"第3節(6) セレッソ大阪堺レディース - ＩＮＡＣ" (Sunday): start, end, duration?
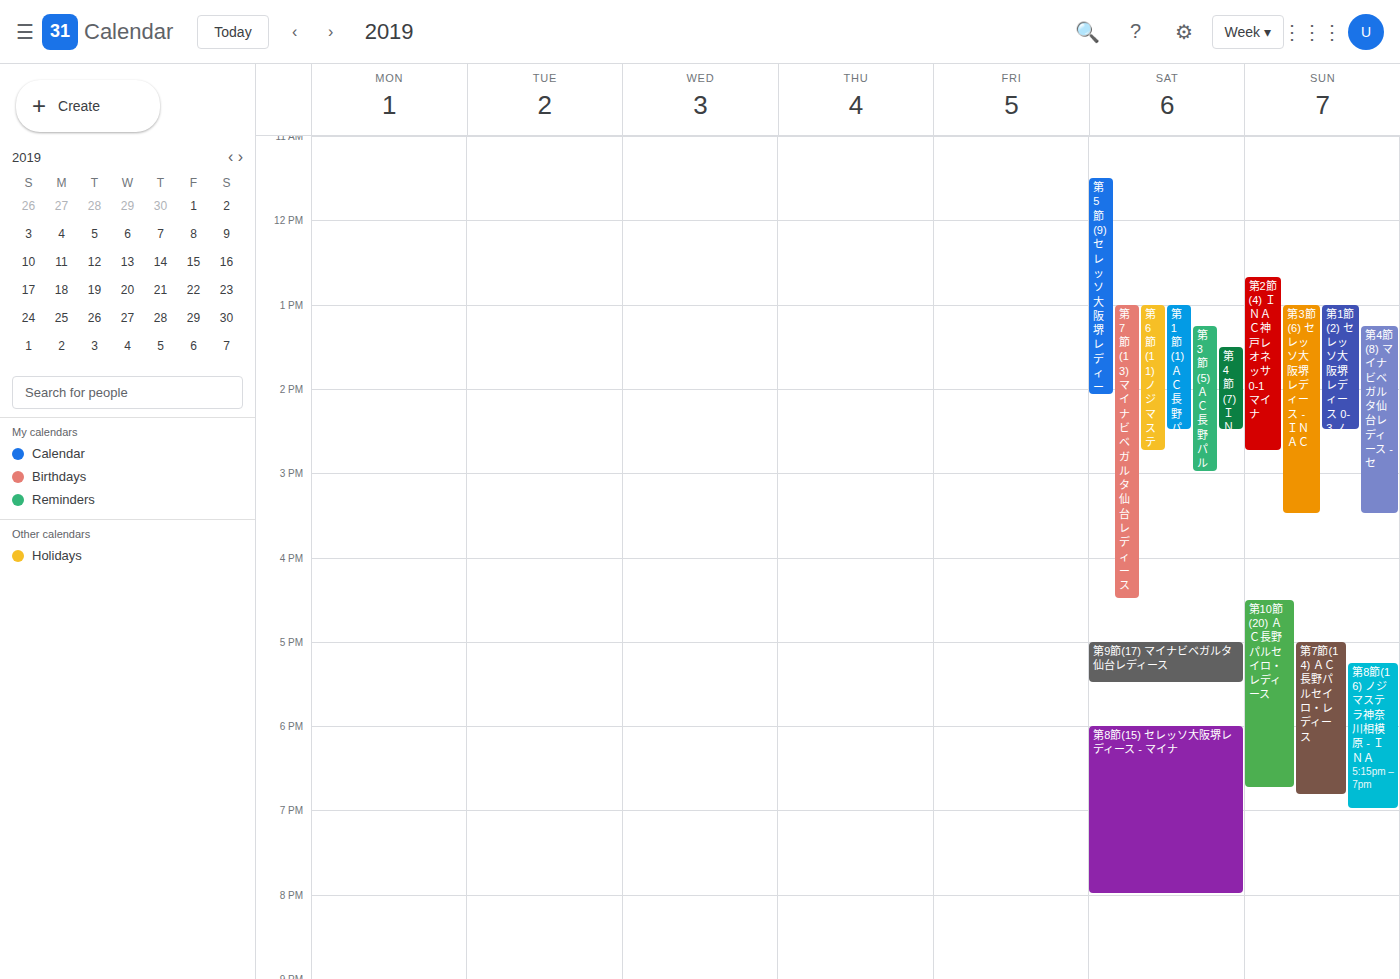
13:00 to 15:30, 2 hours 30 minutes